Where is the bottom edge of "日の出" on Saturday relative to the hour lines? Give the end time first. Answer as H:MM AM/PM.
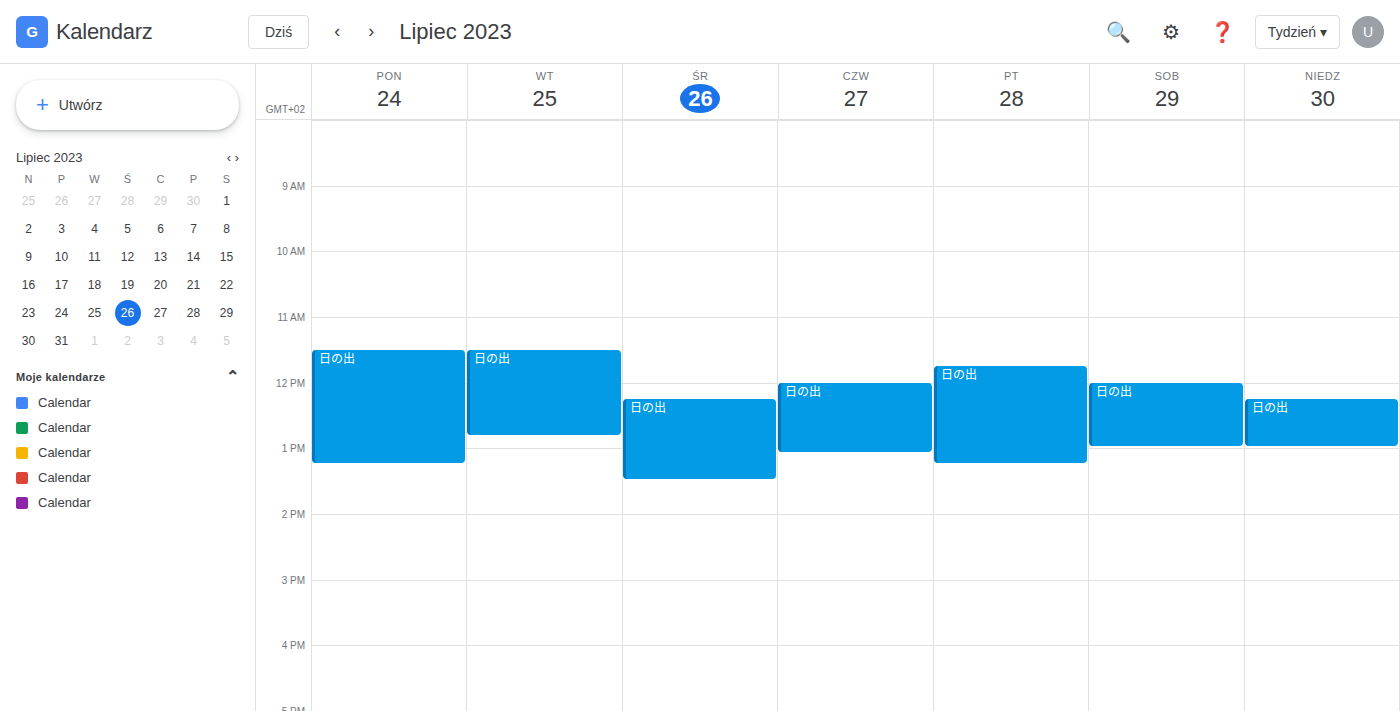
1:00 PM -- exactly on the 1 PM line.